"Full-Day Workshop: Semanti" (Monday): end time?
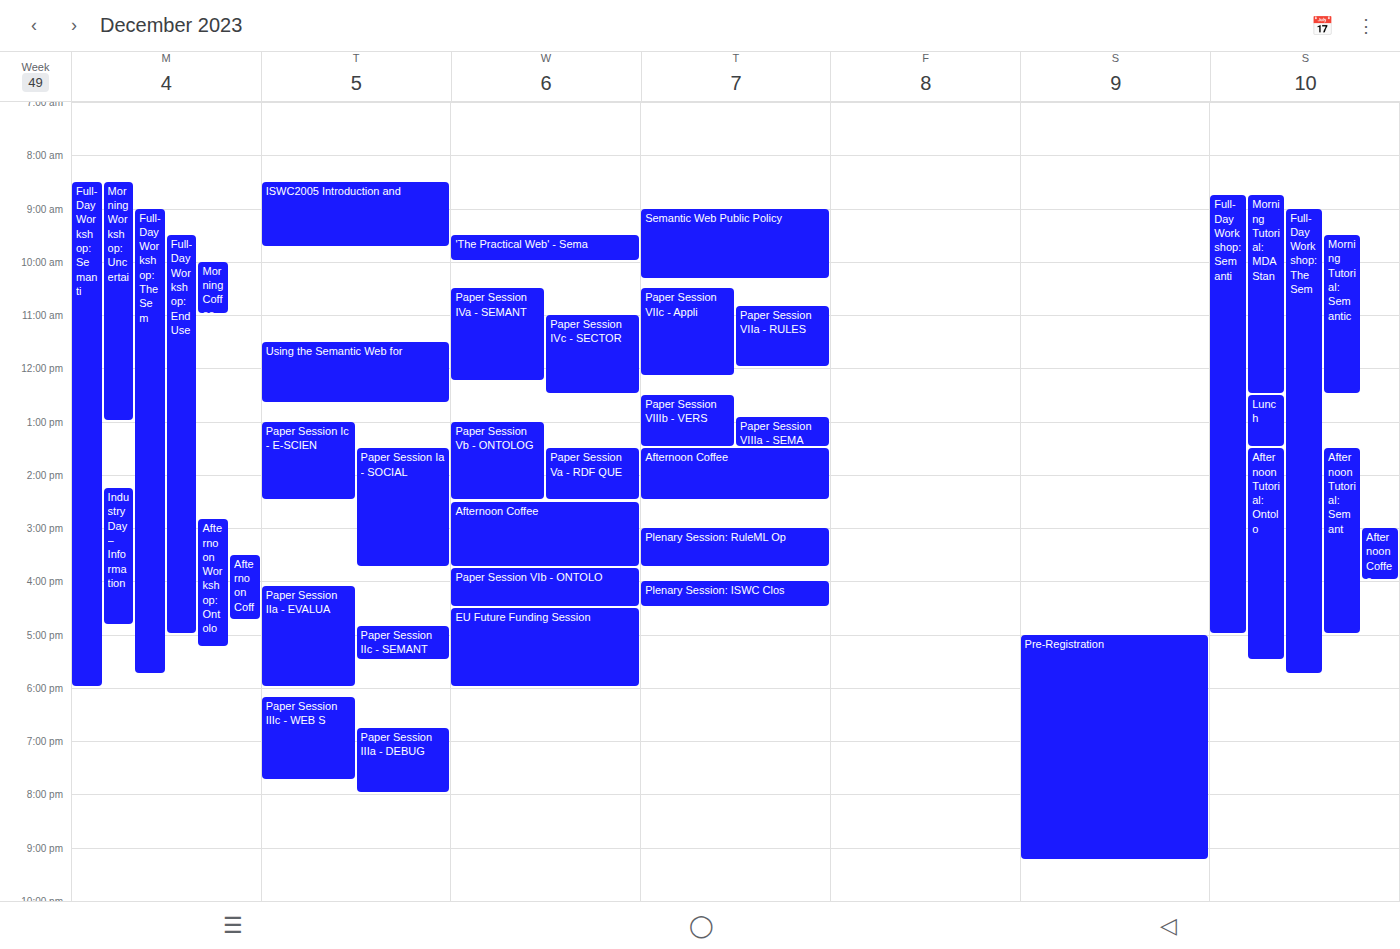
6:00 PM